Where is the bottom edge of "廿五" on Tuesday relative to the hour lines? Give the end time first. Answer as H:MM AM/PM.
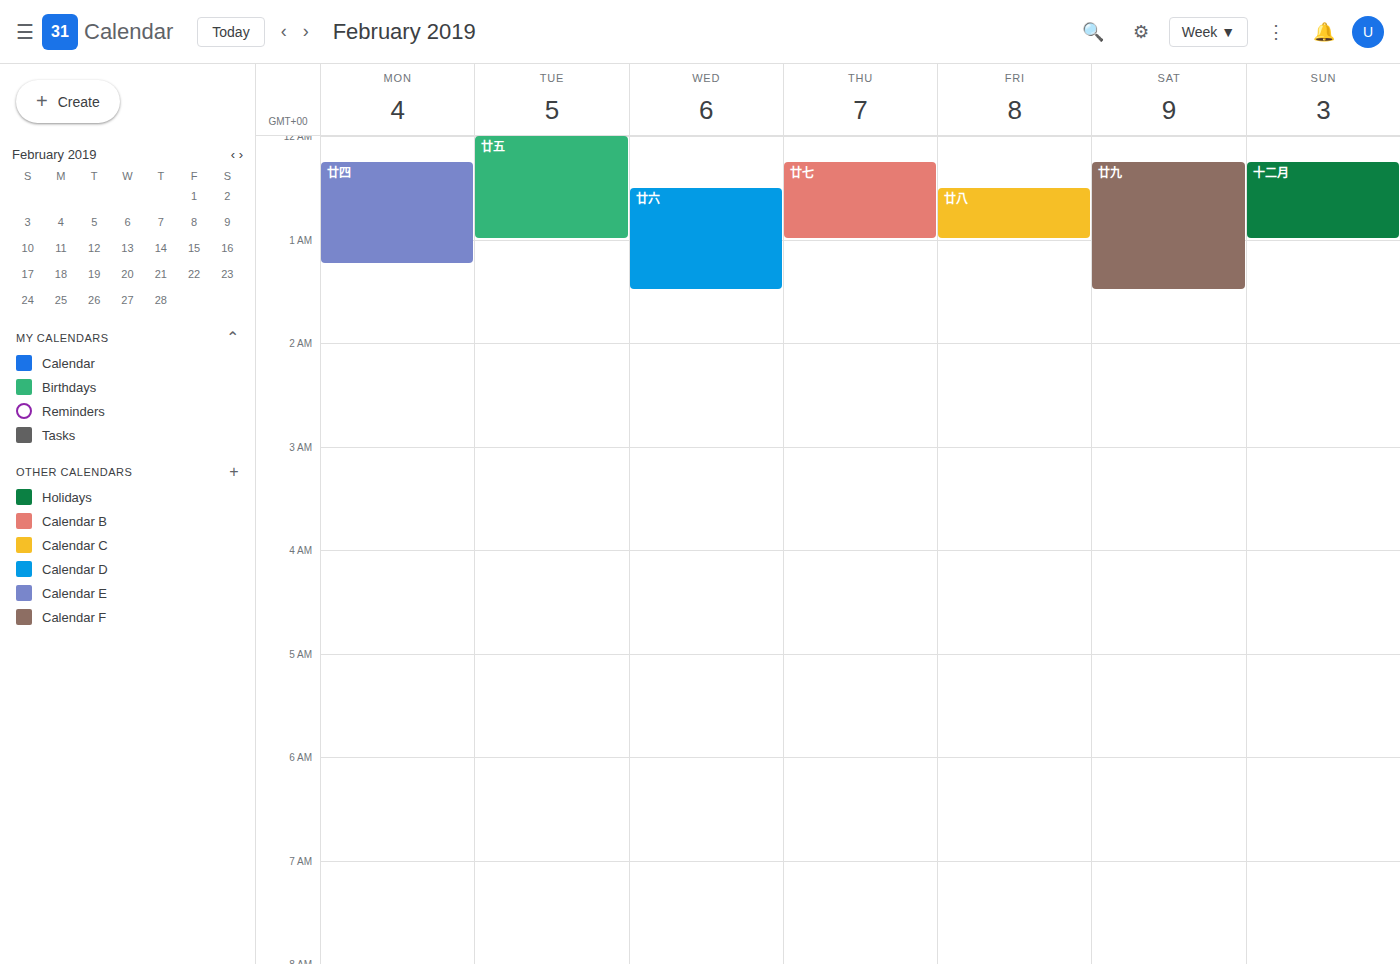
1:00 AM -- exactly on the 1 AM line.